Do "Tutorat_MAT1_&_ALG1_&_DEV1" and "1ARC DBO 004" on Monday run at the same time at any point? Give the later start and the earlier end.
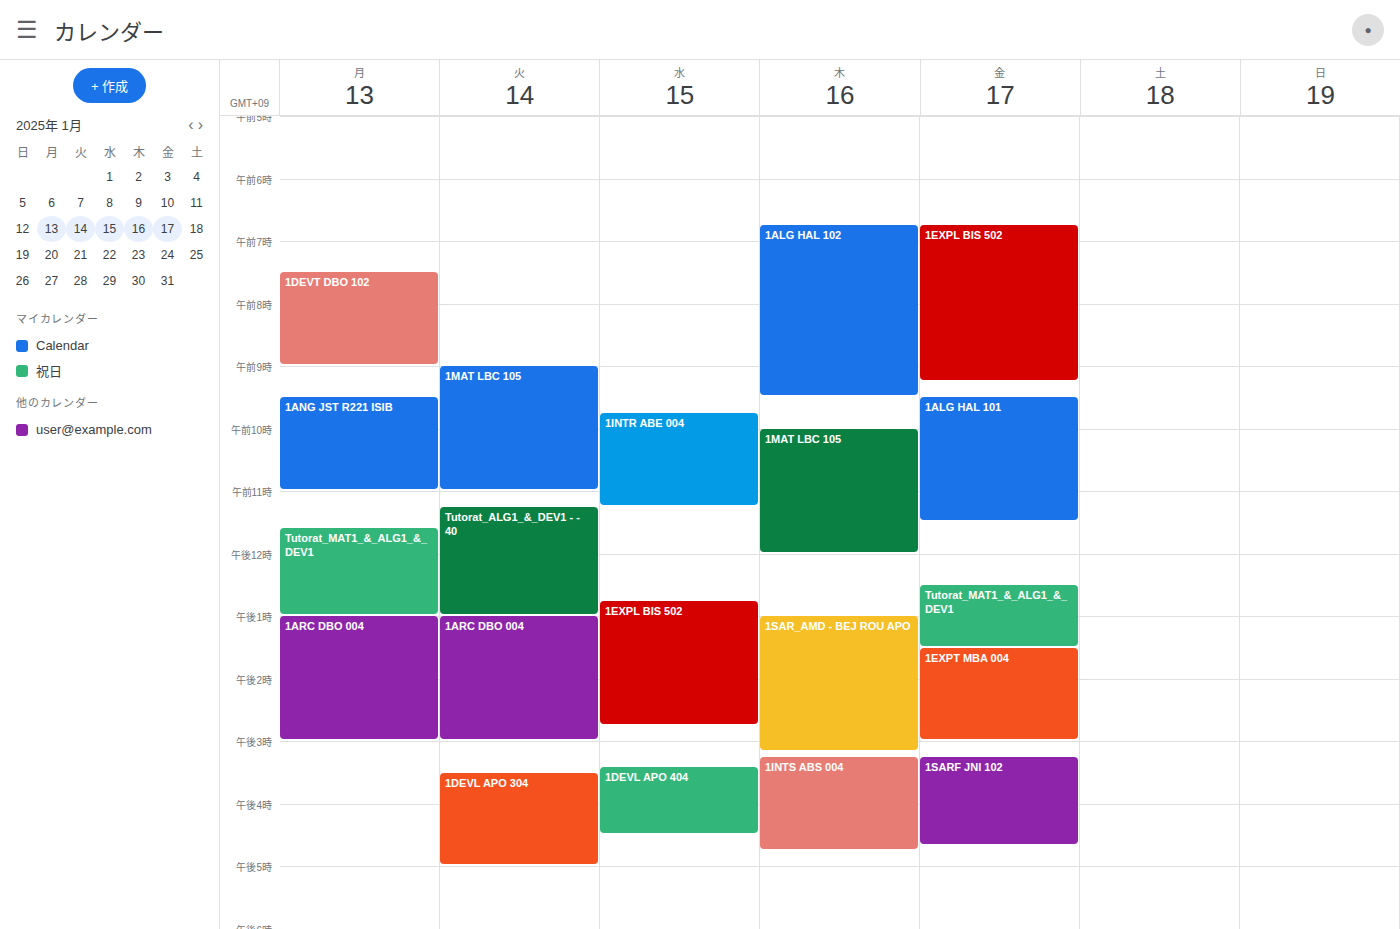
"Tutorat_MAT1_&_ALG1_&_DEV1" ends at 1:00 PM, exactly when "1ARC DBO 004" starts -- they touch but do not overlap.